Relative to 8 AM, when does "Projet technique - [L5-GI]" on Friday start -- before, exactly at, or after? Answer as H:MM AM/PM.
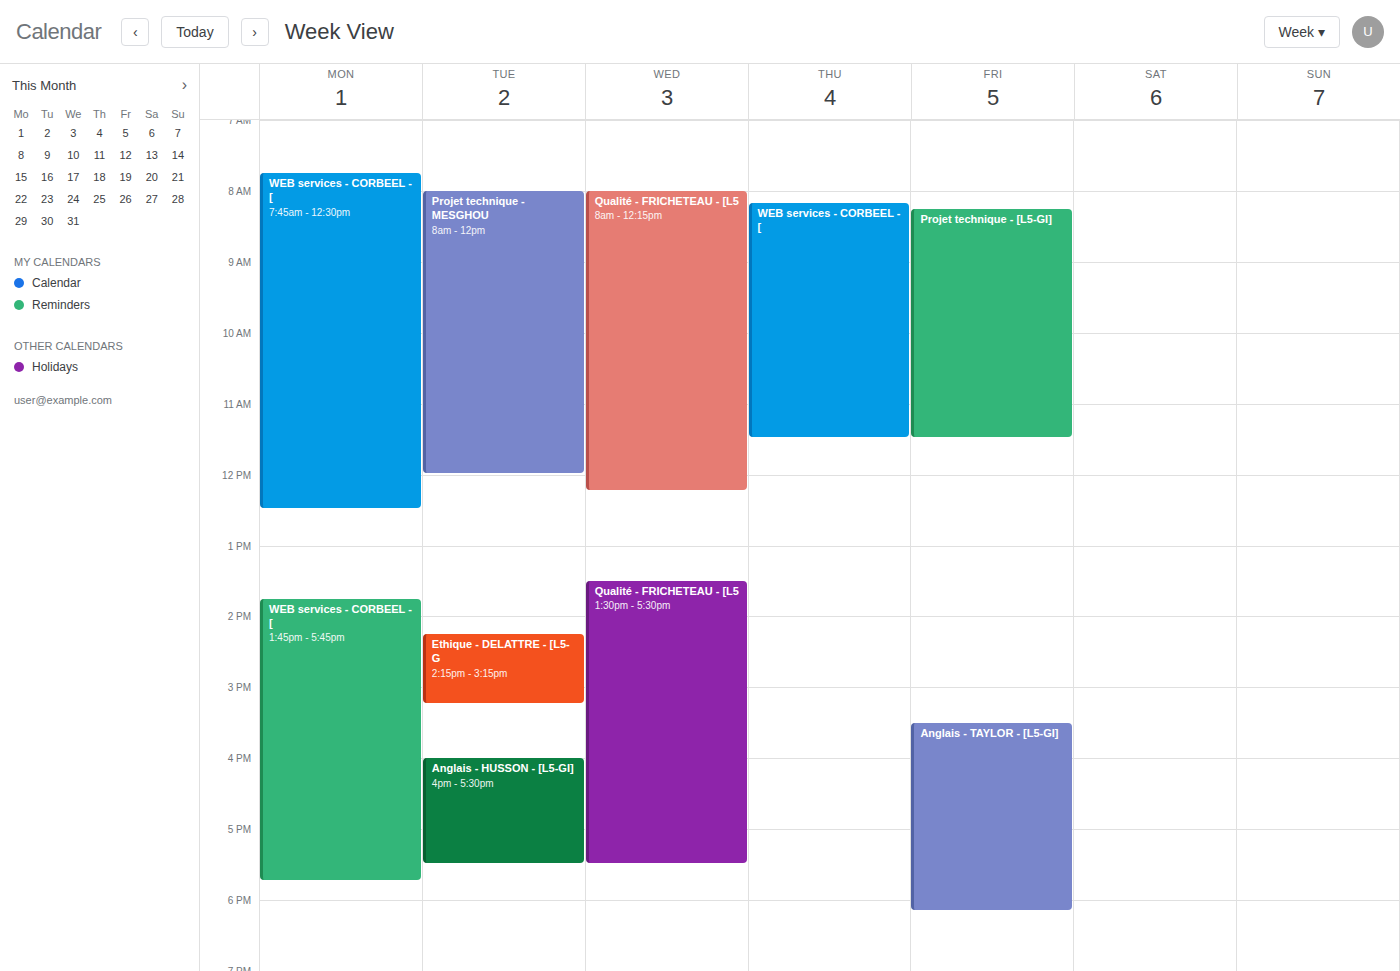
8:15 AM -- after 8 AM, 15 minutes below the 8 AM line.